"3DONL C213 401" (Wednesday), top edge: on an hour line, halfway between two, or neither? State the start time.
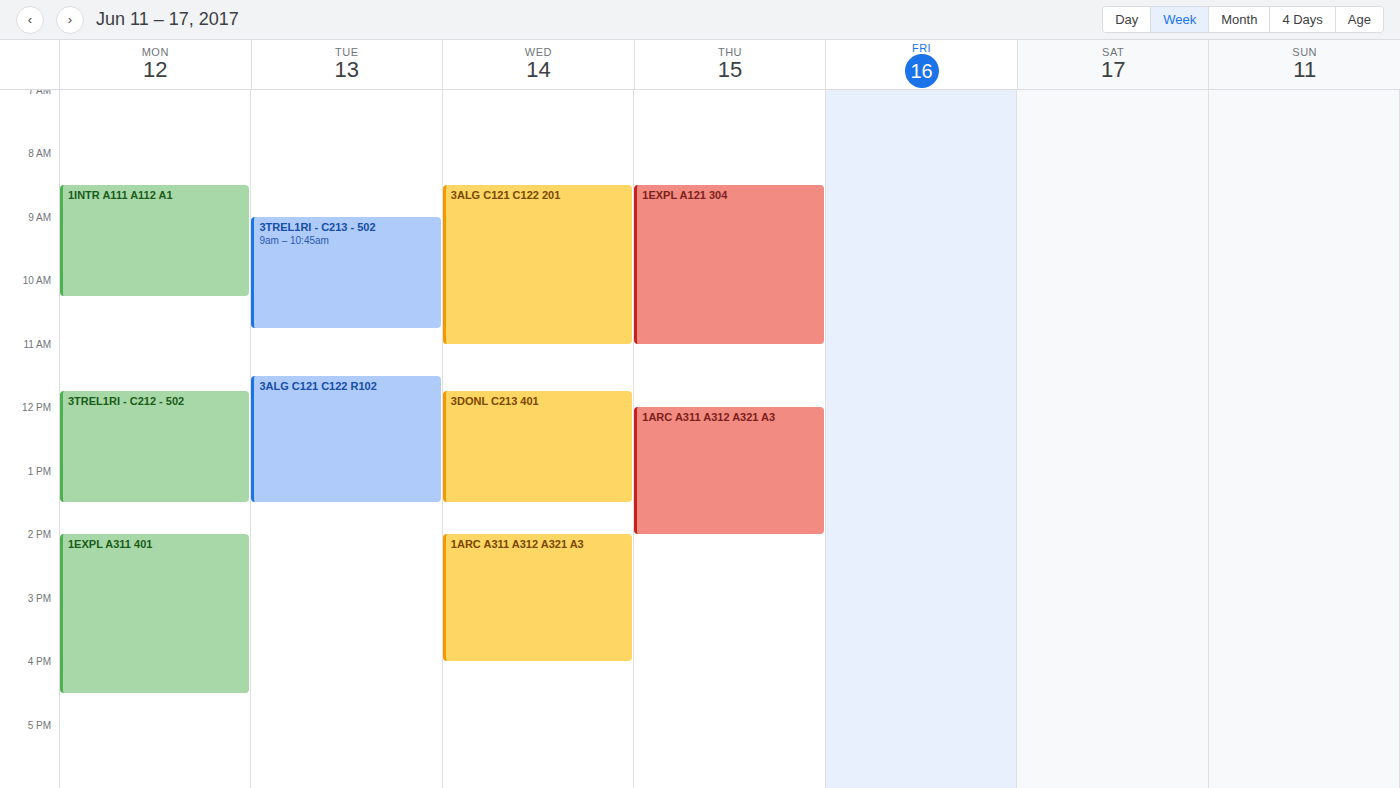
11:45 AM -- neither: three quarters of the way from the 11 AM line to the 12 PM line.